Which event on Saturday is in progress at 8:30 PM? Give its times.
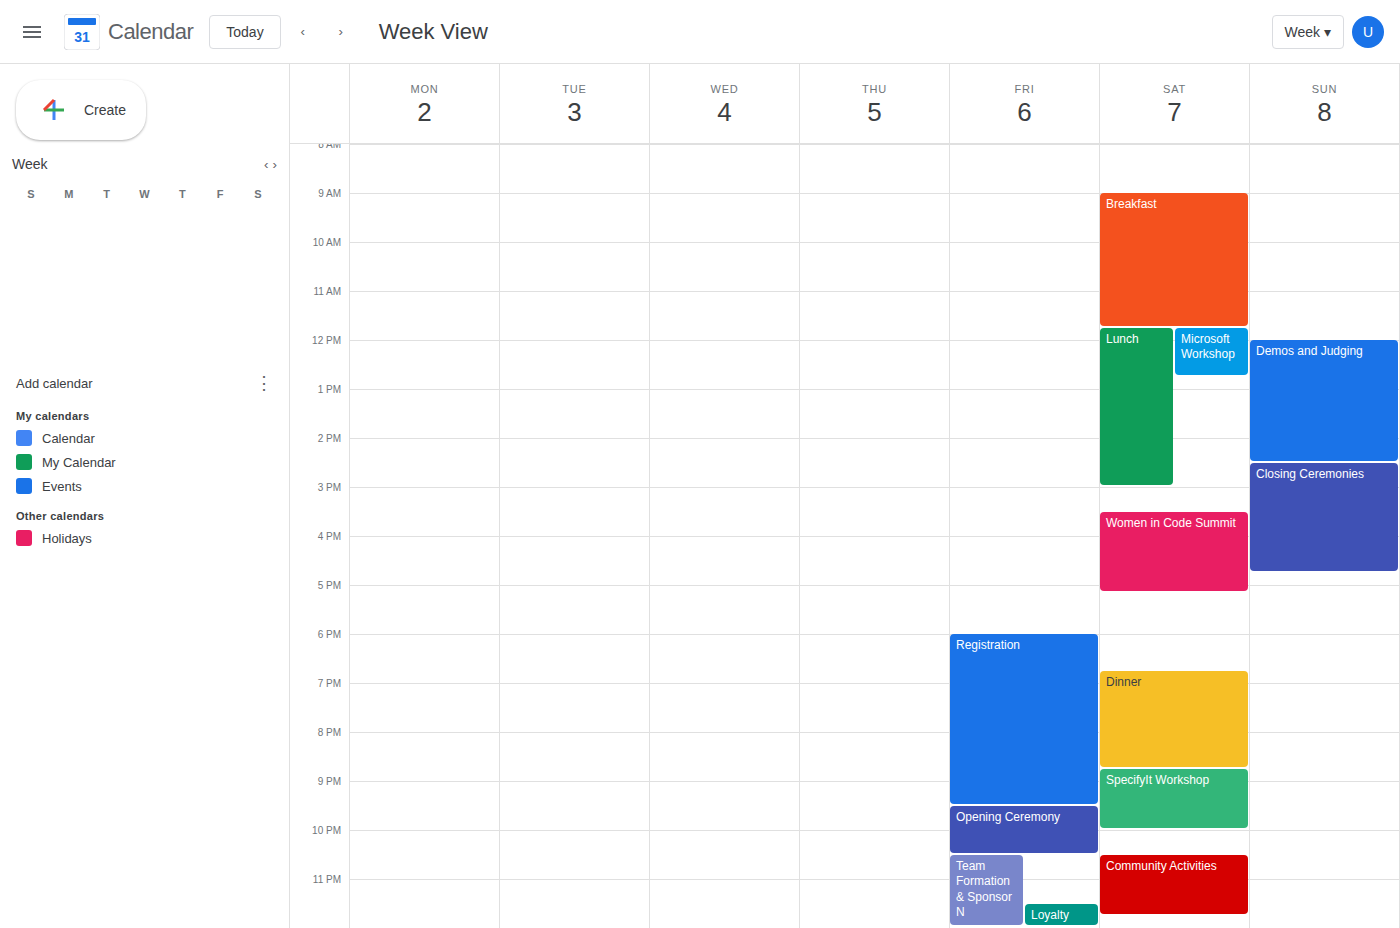
"Dinner", 6:45 PM to 8:45 PM